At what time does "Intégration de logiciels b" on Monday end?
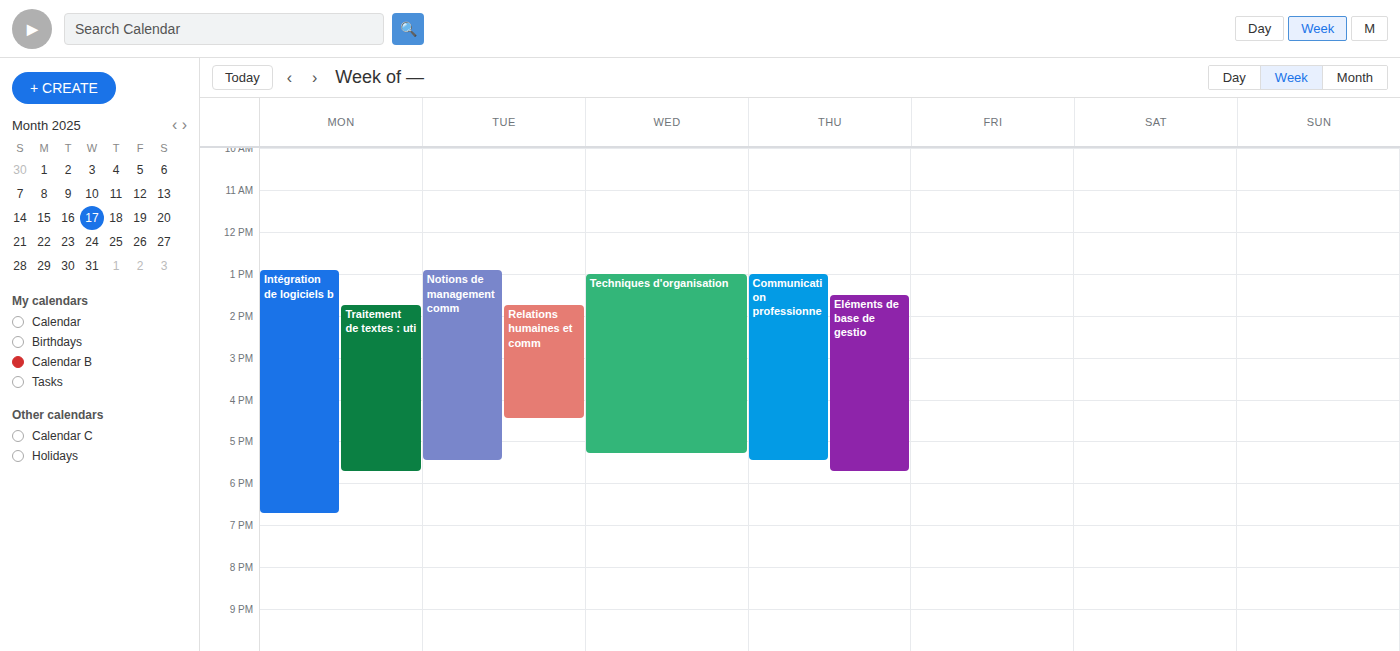
6:45 PM